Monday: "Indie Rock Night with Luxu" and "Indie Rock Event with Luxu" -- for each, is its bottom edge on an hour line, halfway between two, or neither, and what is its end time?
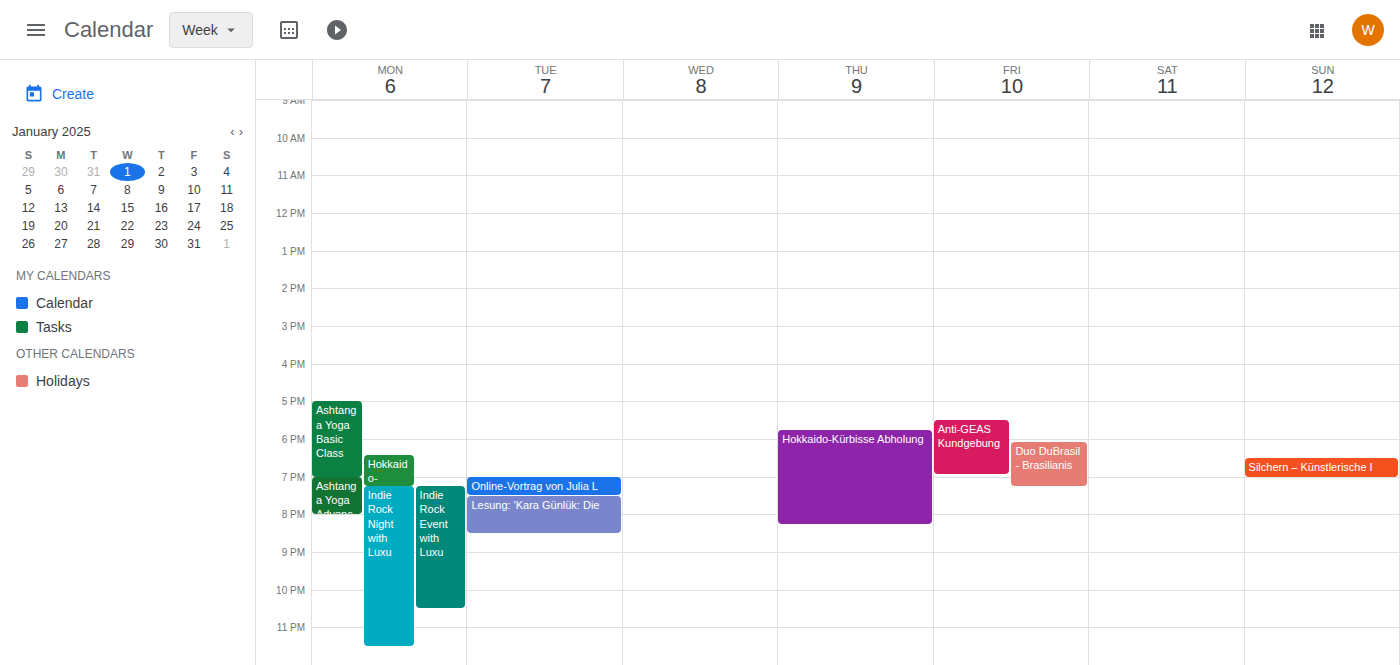
"Indie Rock Night with Luxu": 11:30 PM, halfway between the 11 PM and 12 AM lines. "Indie Rock Event with Luxu": 10:30 PM, halfway between the 10 PM and 11 PM lines.